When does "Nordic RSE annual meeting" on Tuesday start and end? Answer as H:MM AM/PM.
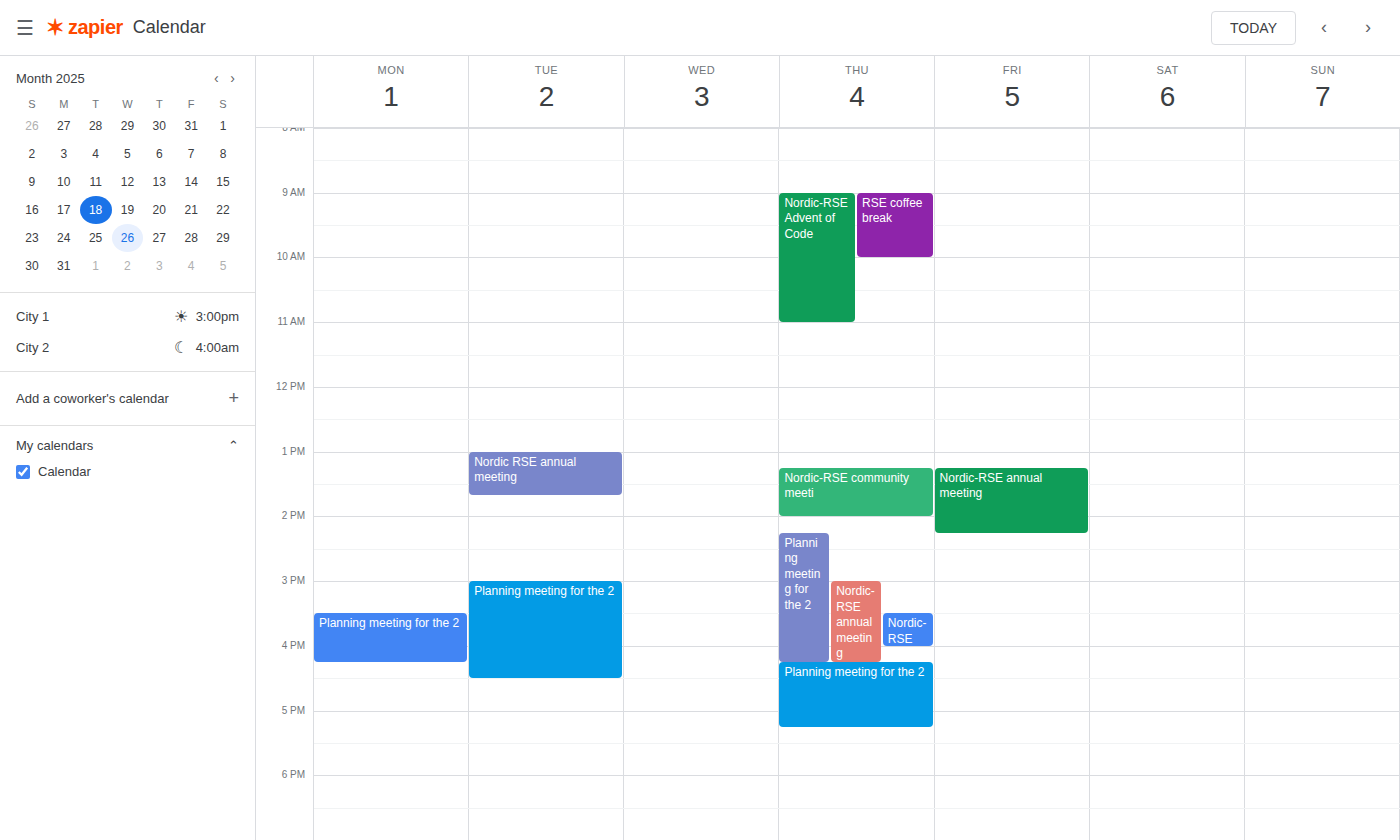
1:00 PM to 1:40 PM